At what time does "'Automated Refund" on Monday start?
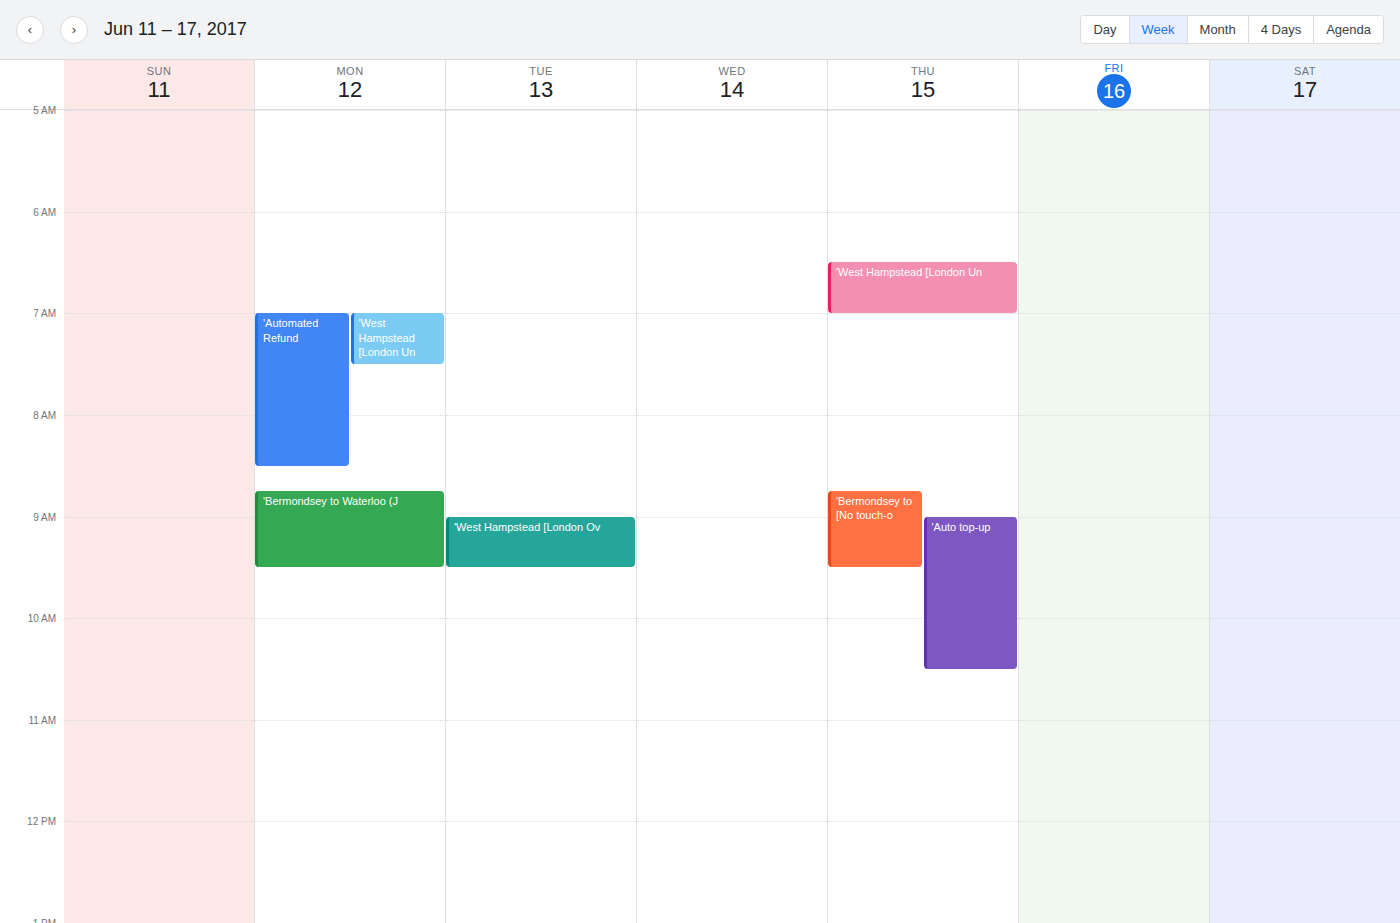
07:00